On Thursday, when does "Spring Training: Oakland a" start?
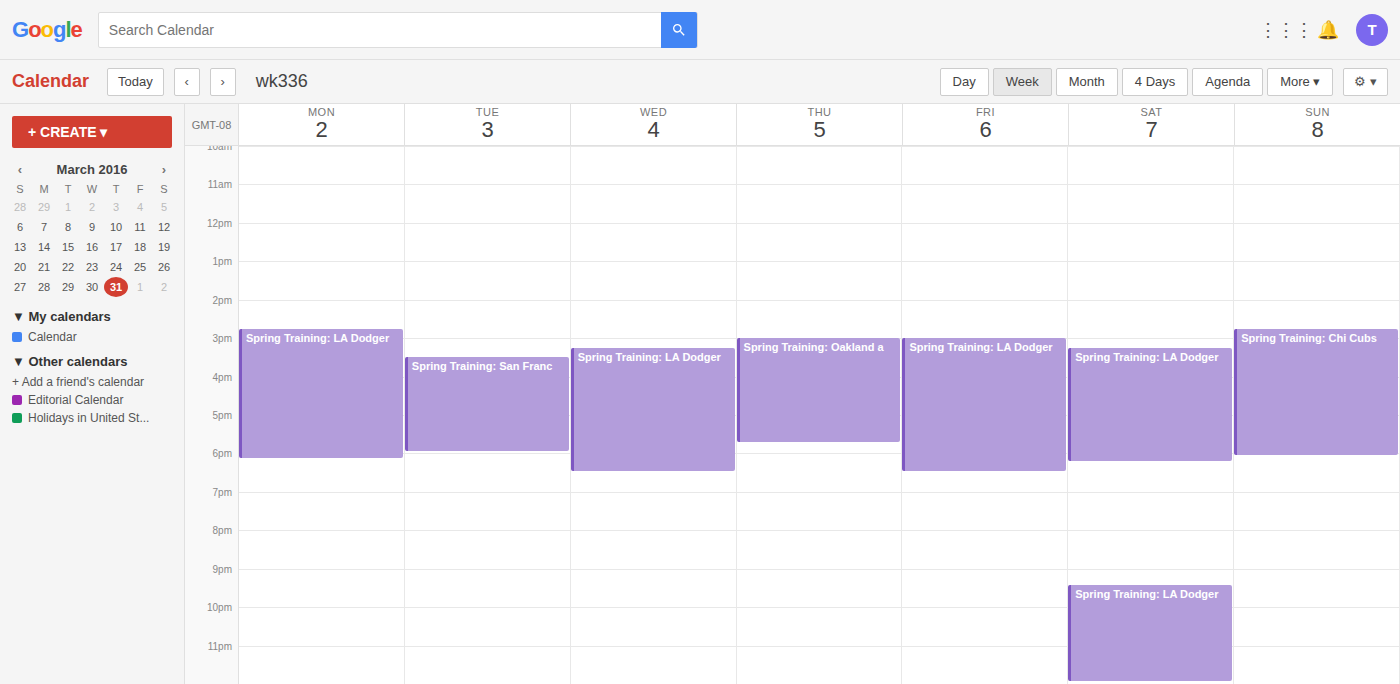
3:00 PM